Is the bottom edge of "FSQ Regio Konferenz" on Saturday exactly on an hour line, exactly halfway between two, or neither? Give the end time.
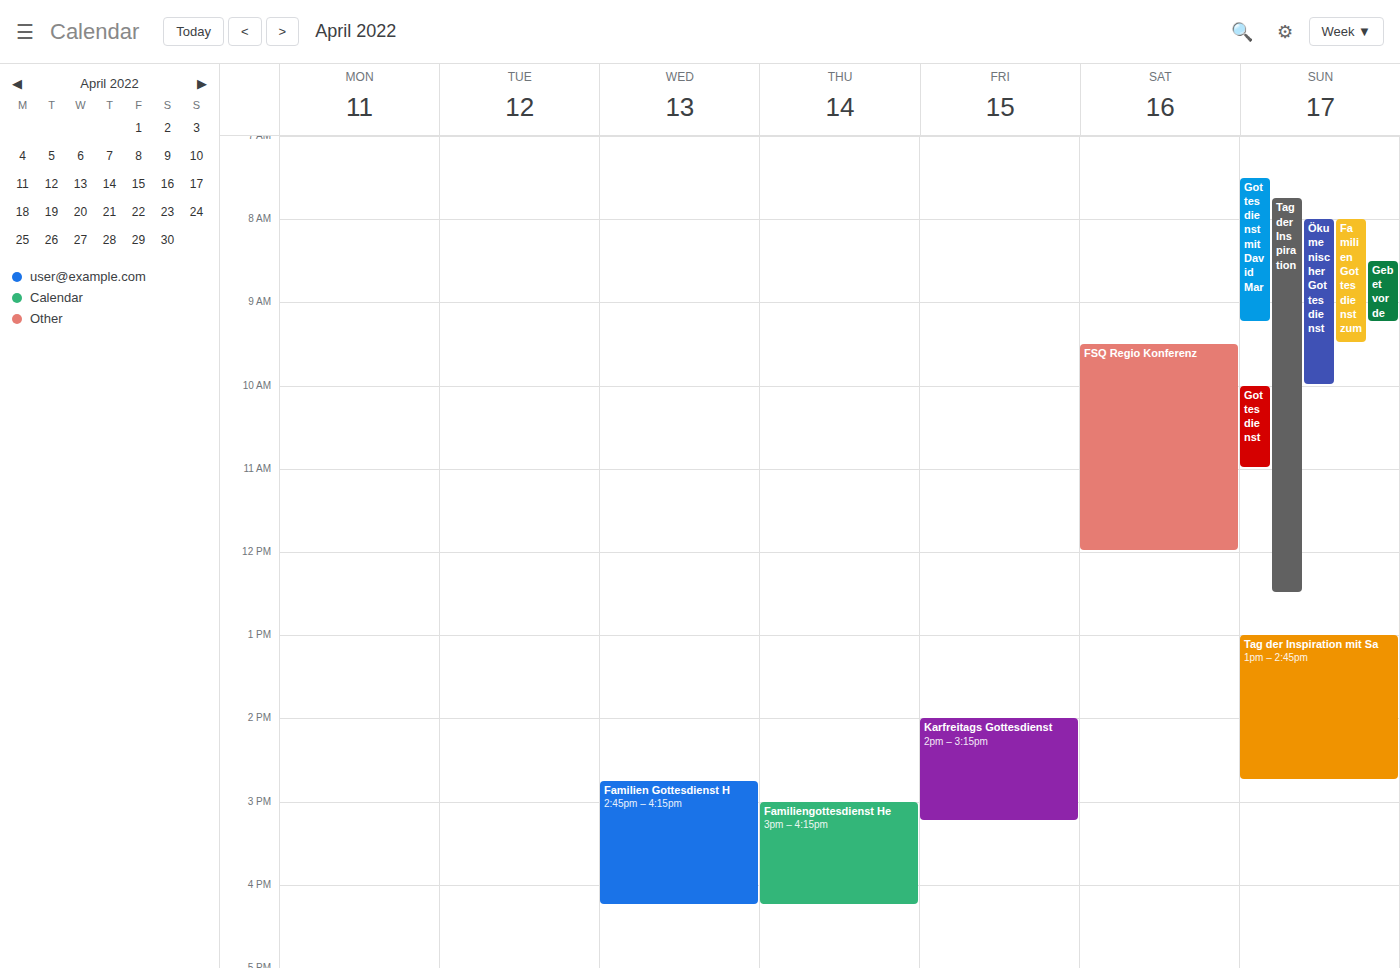
12:00 PM -- exactly on the 12 PM line.